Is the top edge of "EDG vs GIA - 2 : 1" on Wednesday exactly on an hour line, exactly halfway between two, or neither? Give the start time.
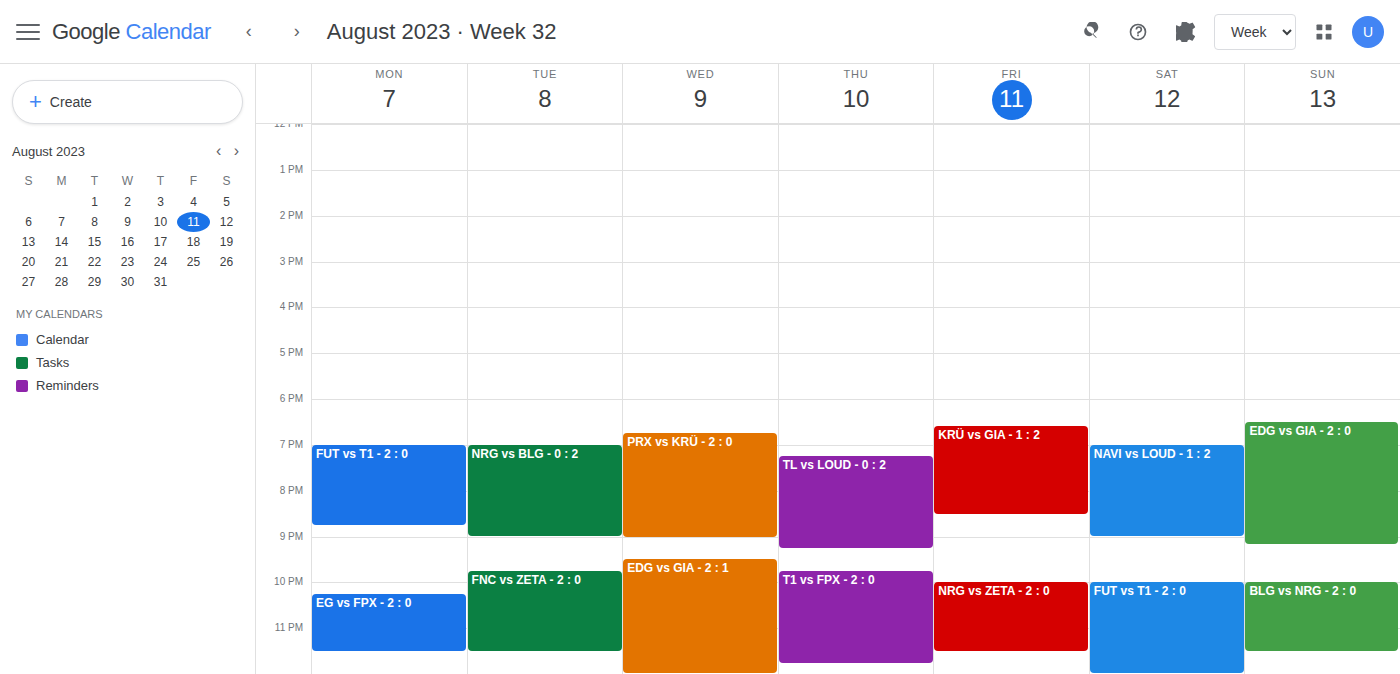
9:30 PM -- halfway between the 9 PM and 10 PM lines.